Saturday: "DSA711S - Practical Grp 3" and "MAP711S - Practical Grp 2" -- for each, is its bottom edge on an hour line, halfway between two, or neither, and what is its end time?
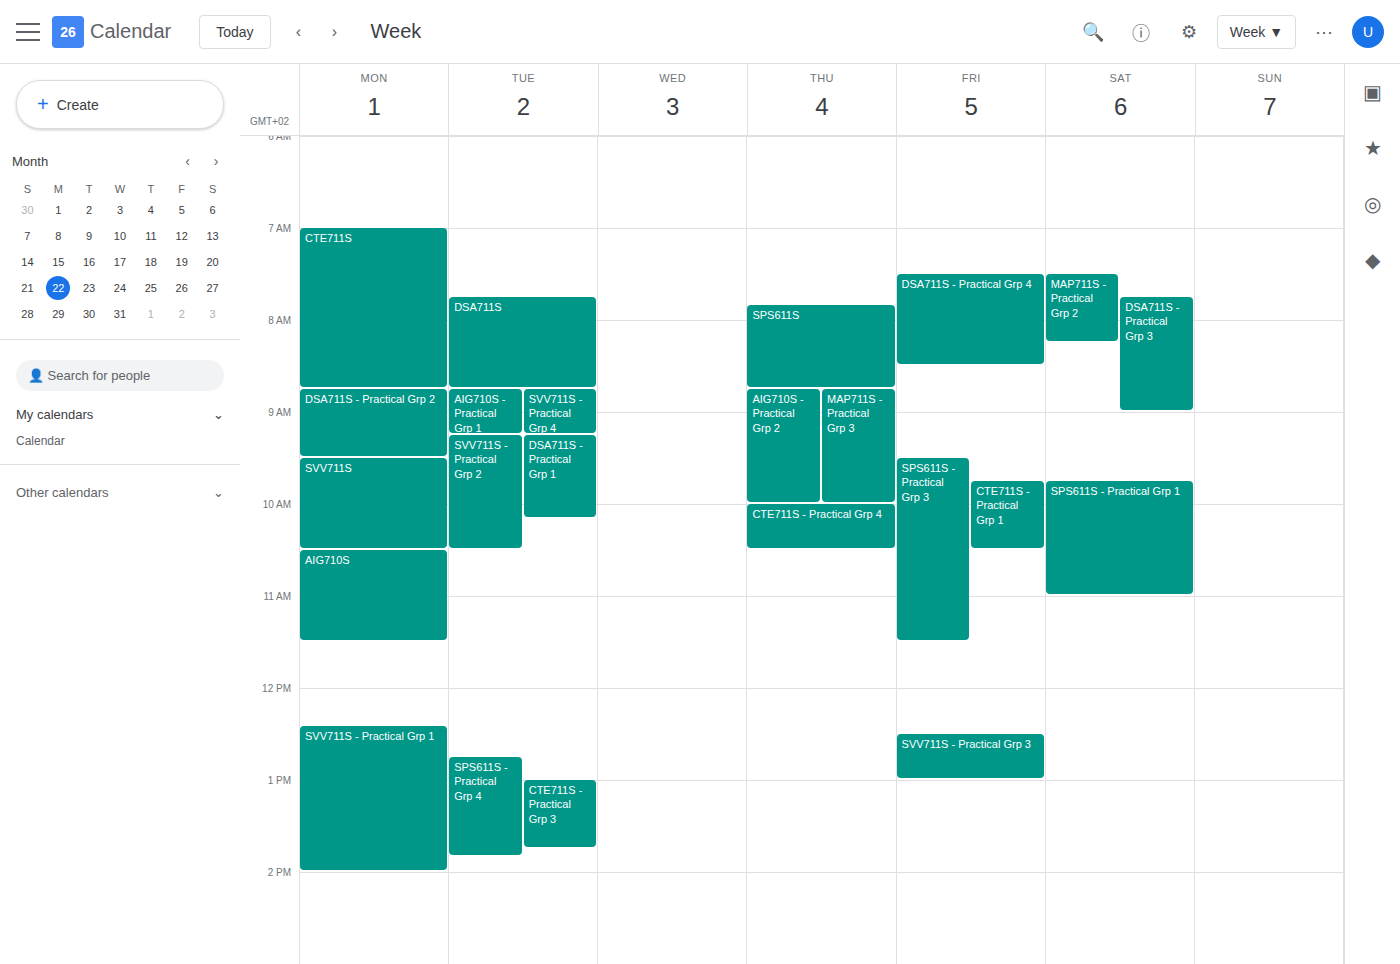
"DSA711S - Practical Grp 3": 9:00 AM, exactly on the 9 AM line. "MAP711S - Practical Grp 2": 8:15 AM, neither: a quarter of the way from the 8 AM line to the 9 AM line.